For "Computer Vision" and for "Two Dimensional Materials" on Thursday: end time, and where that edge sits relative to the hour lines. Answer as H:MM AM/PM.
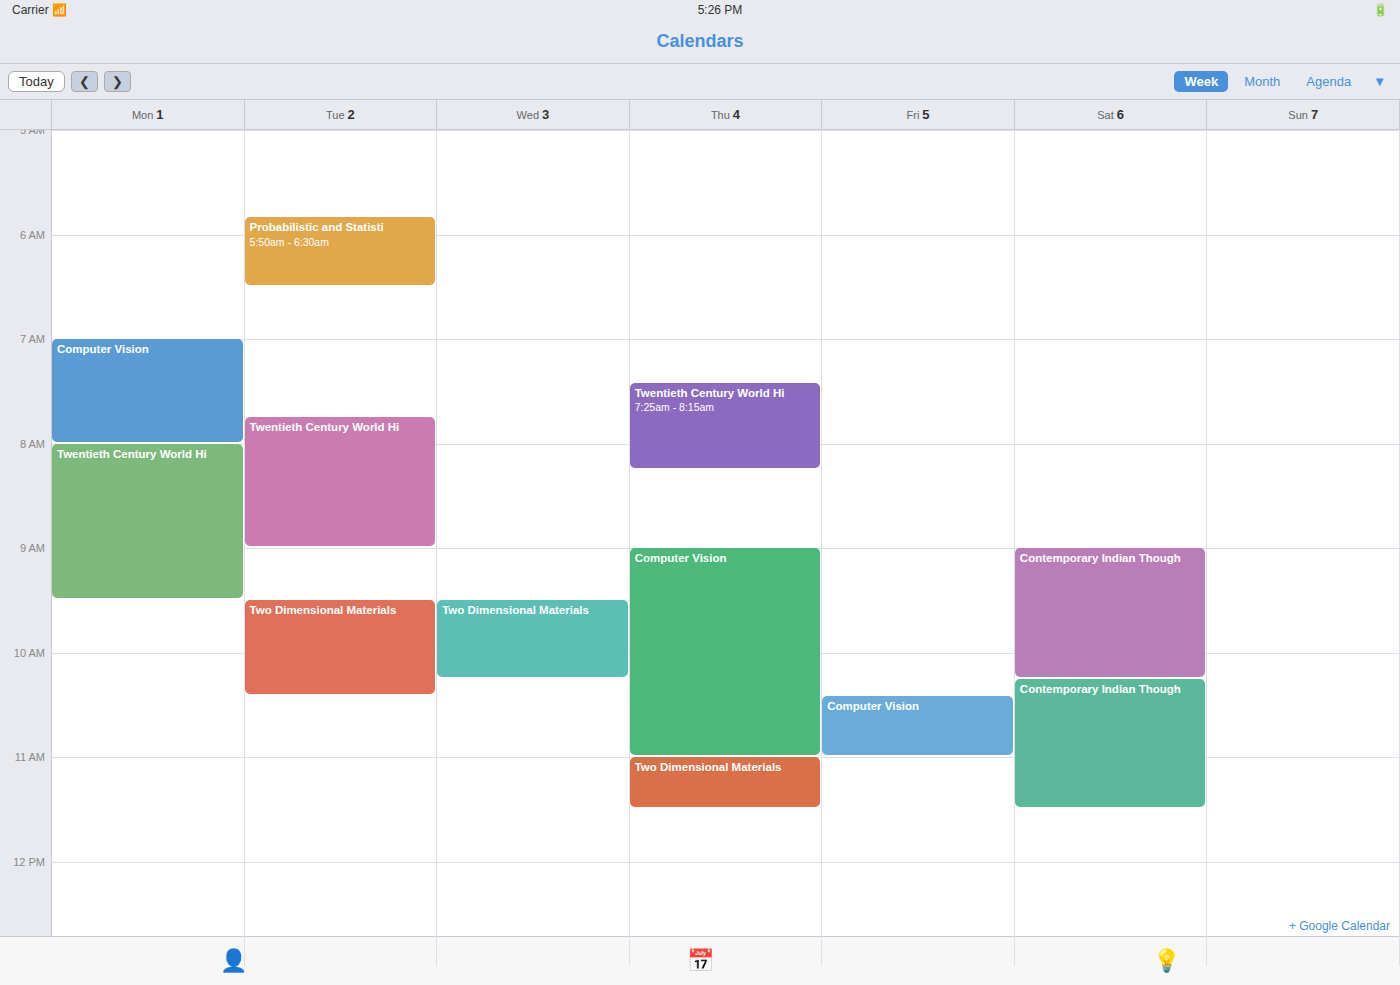
"Computer Vision": 11:00 AM, exactly on the 11 AM line. "Two Dimensional Materials": 11:30 AM, halfway between the 11 AM and 12 PM lines.